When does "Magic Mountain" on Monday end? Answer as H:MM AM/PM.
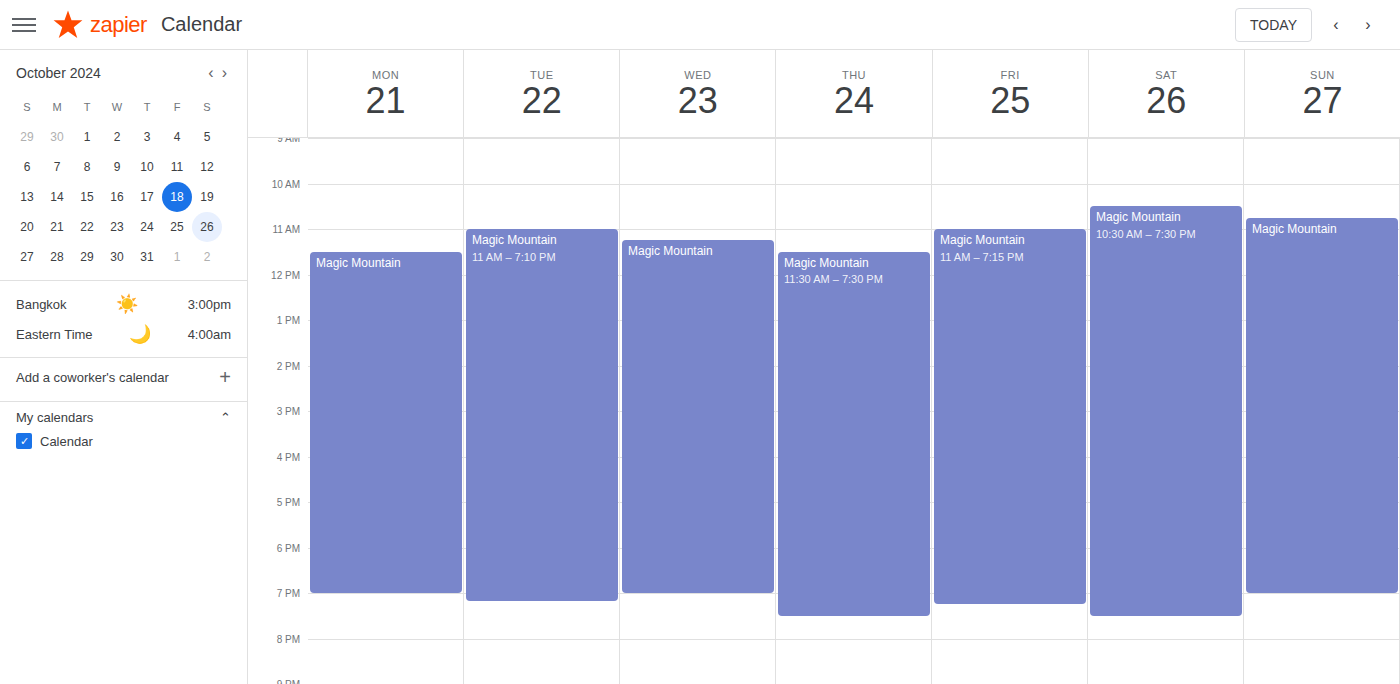
7:00 PM